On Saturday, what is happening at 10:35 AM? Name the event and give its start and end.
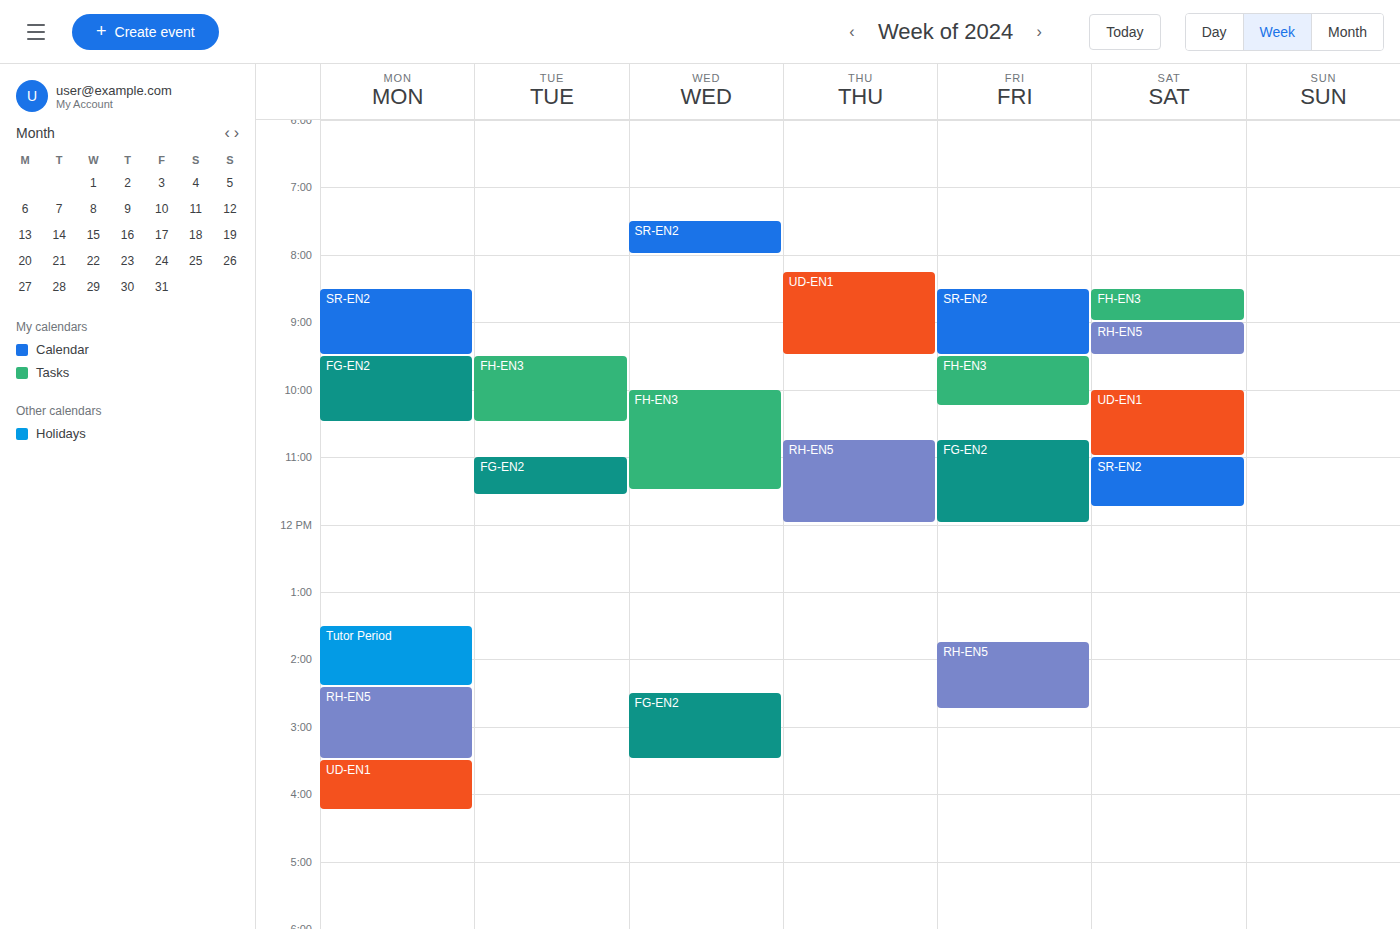
"UD-EN1", 10:00 AM to 11:00 AM